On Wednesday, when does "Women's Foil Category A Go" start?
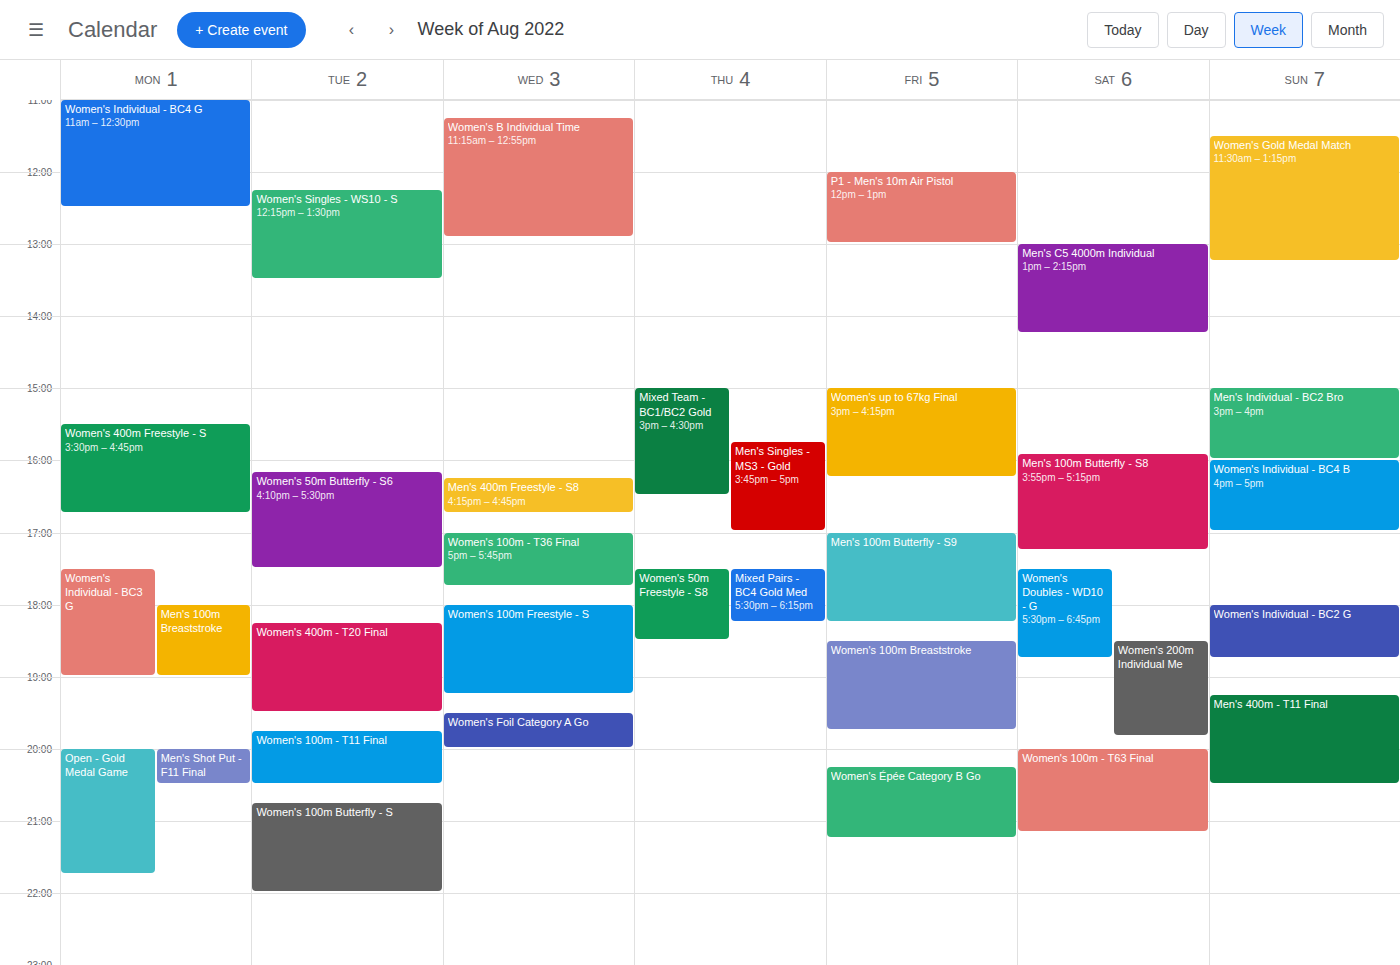
19:30